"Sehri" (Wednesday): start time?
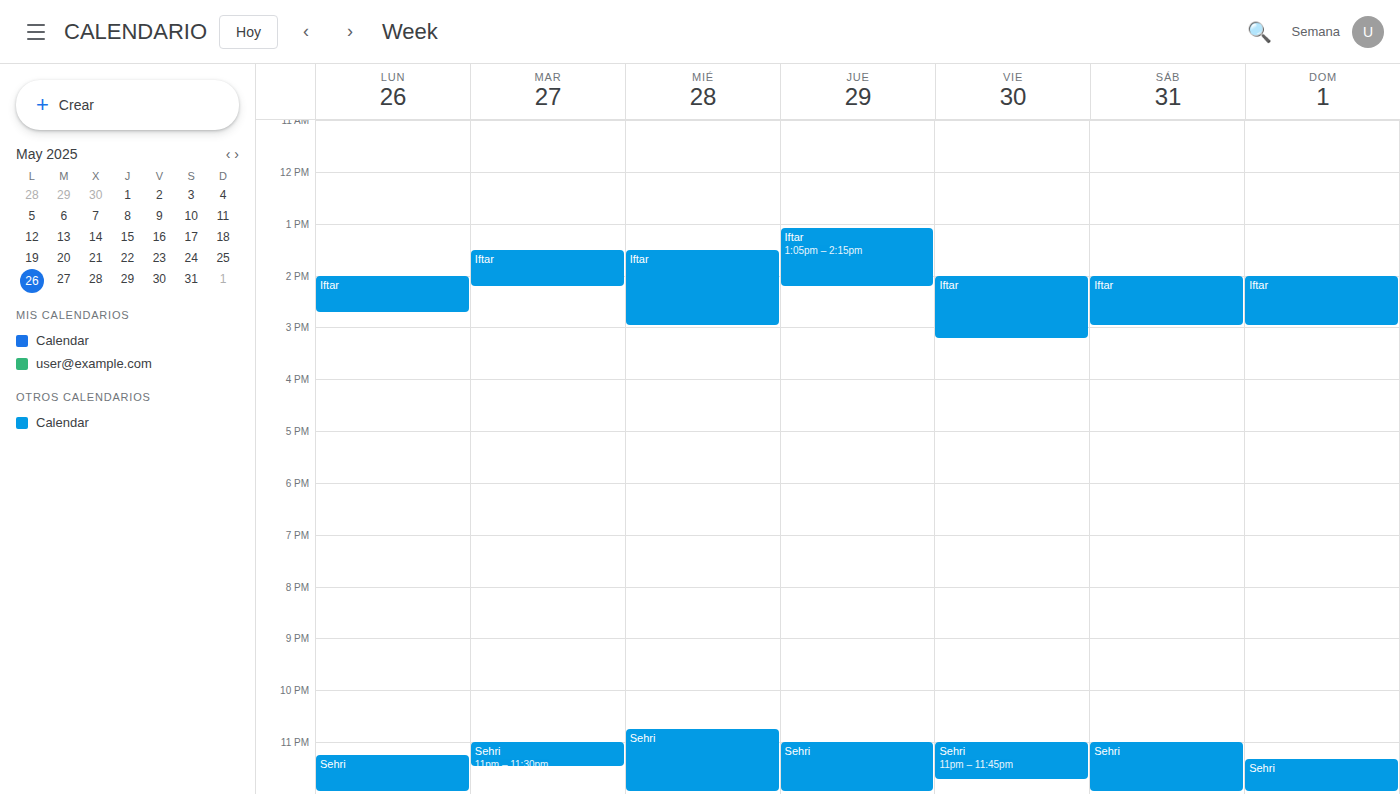
10:45 PM